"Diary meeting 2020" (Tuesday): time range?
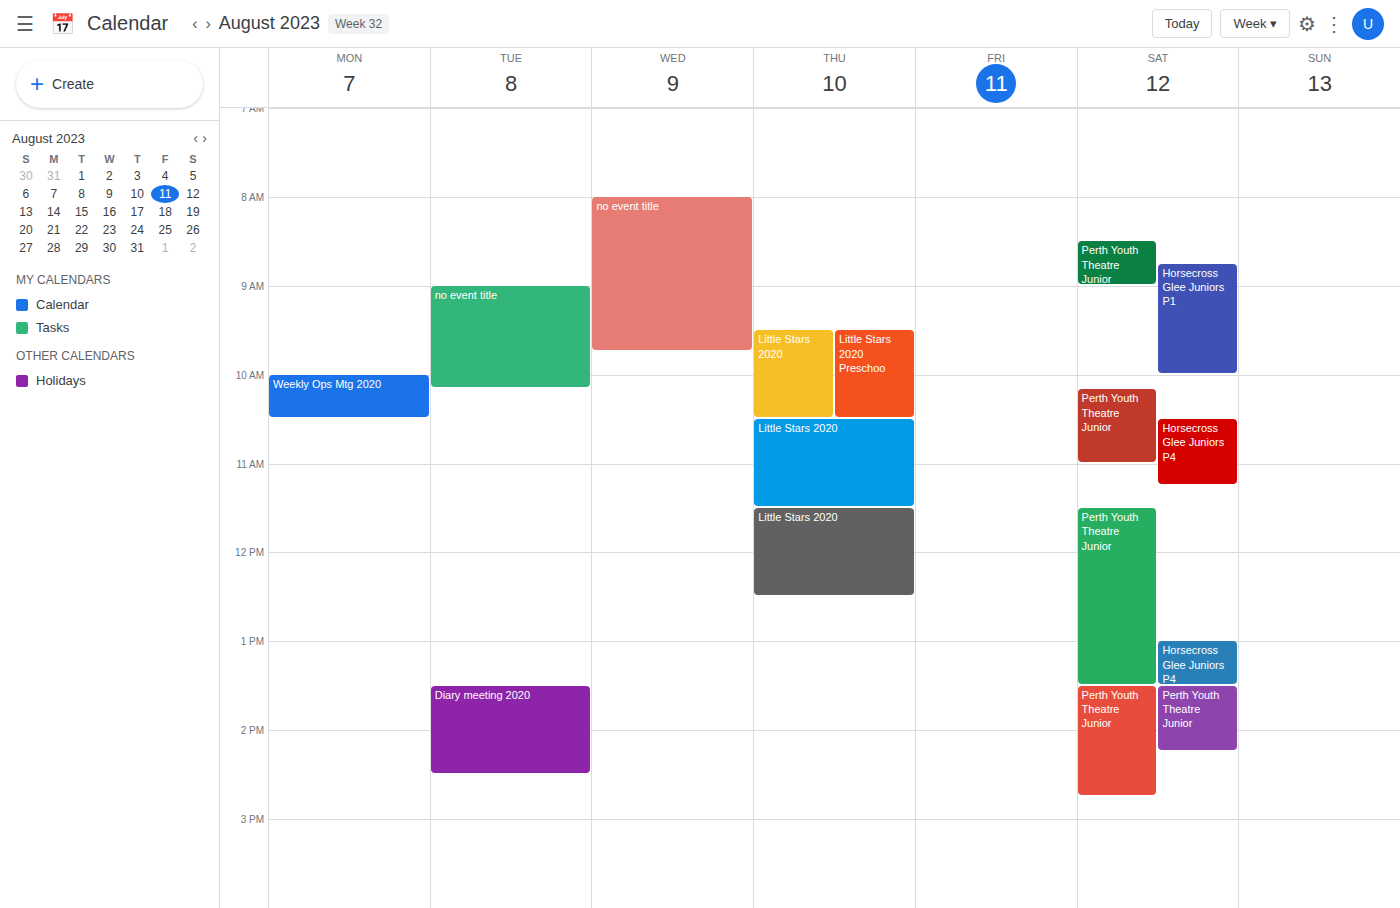
1:30 PM to 2:30 PM